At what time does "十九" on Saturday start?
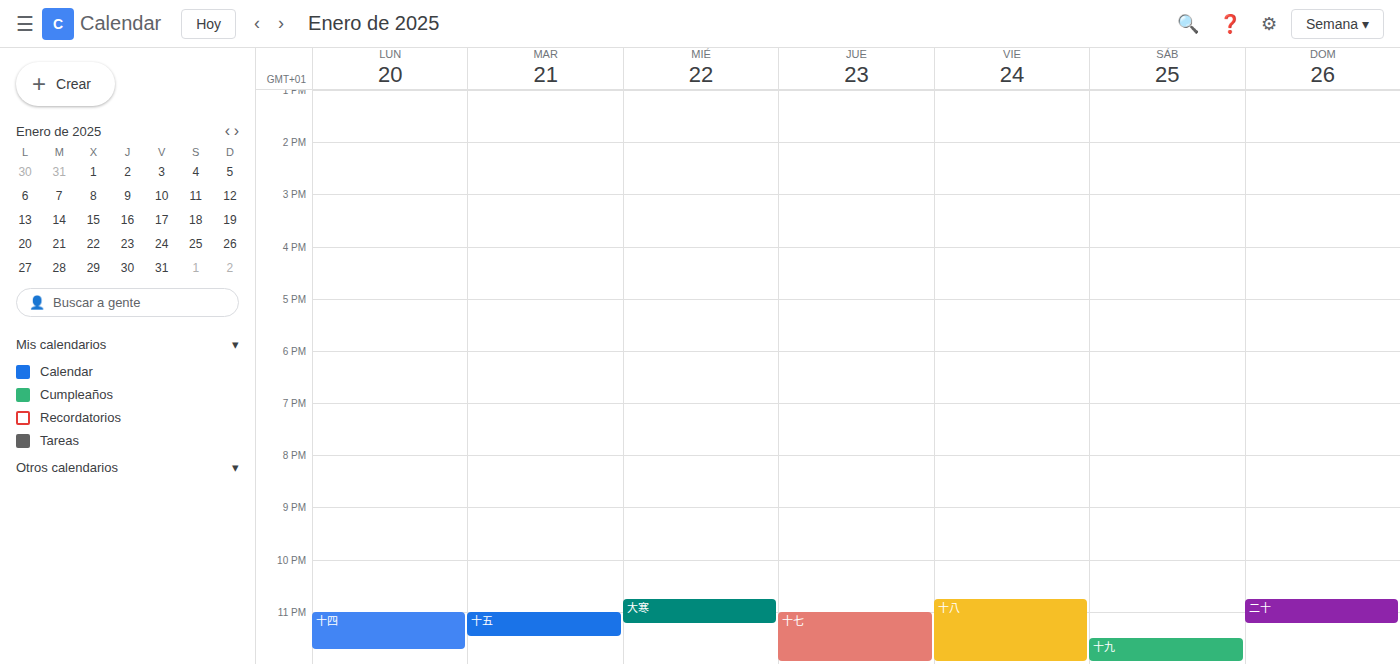
23:30